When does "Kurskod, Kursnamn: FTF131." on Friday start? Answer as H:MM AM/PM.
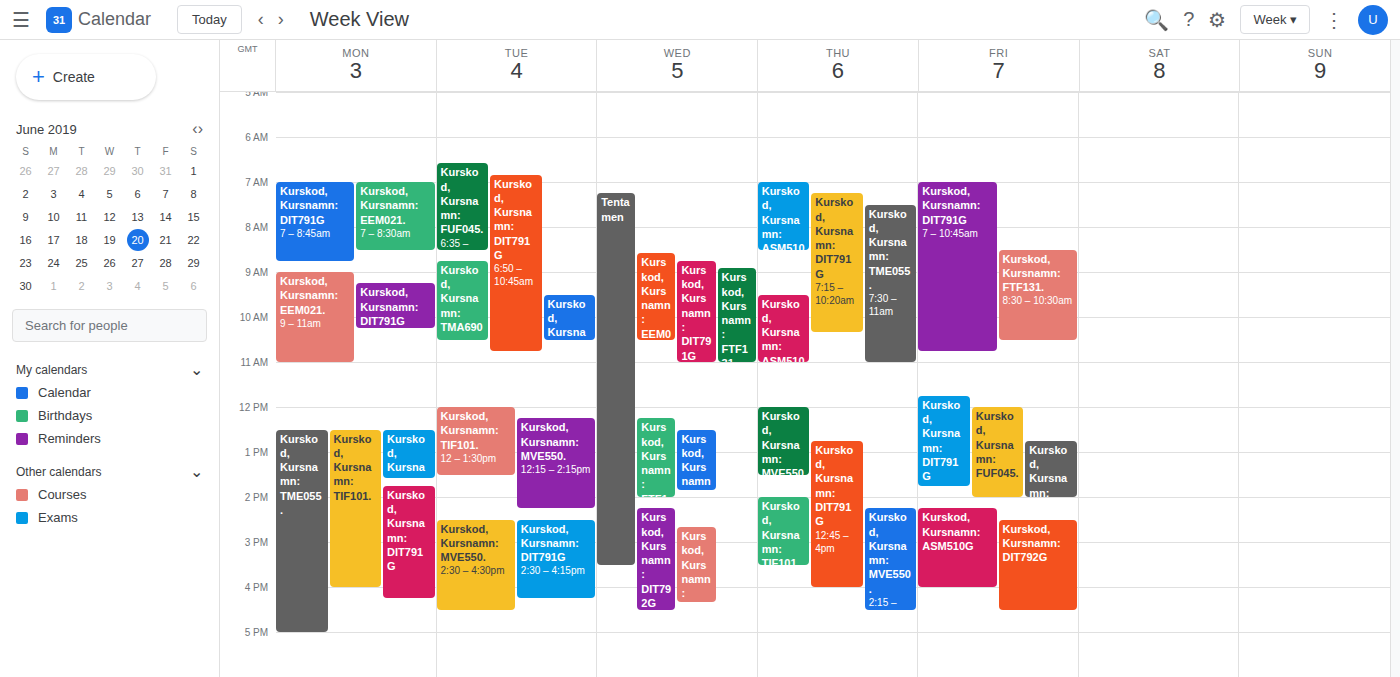
8:30 AM